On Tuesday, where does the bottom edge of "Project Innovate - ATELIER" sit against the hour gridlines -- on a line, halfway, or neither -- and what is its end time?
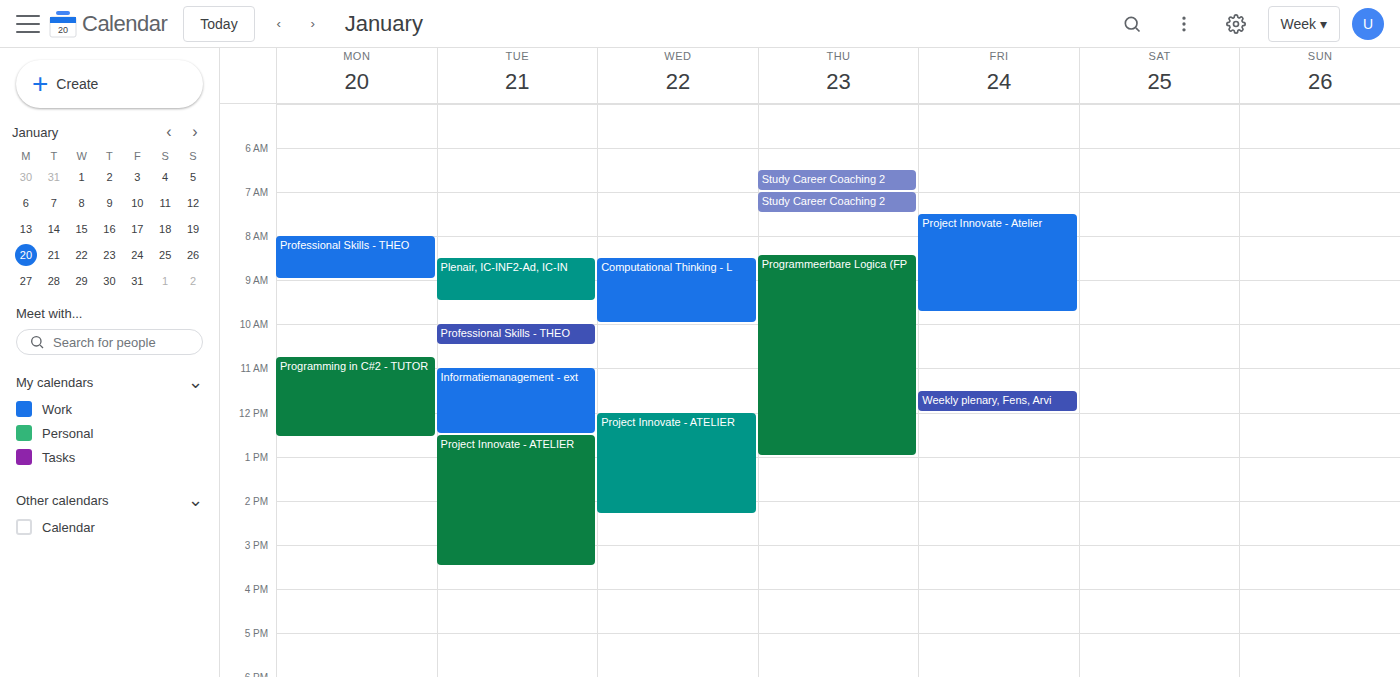
3:30 PM -- halfway between the 3 PM and 4 PM lines.